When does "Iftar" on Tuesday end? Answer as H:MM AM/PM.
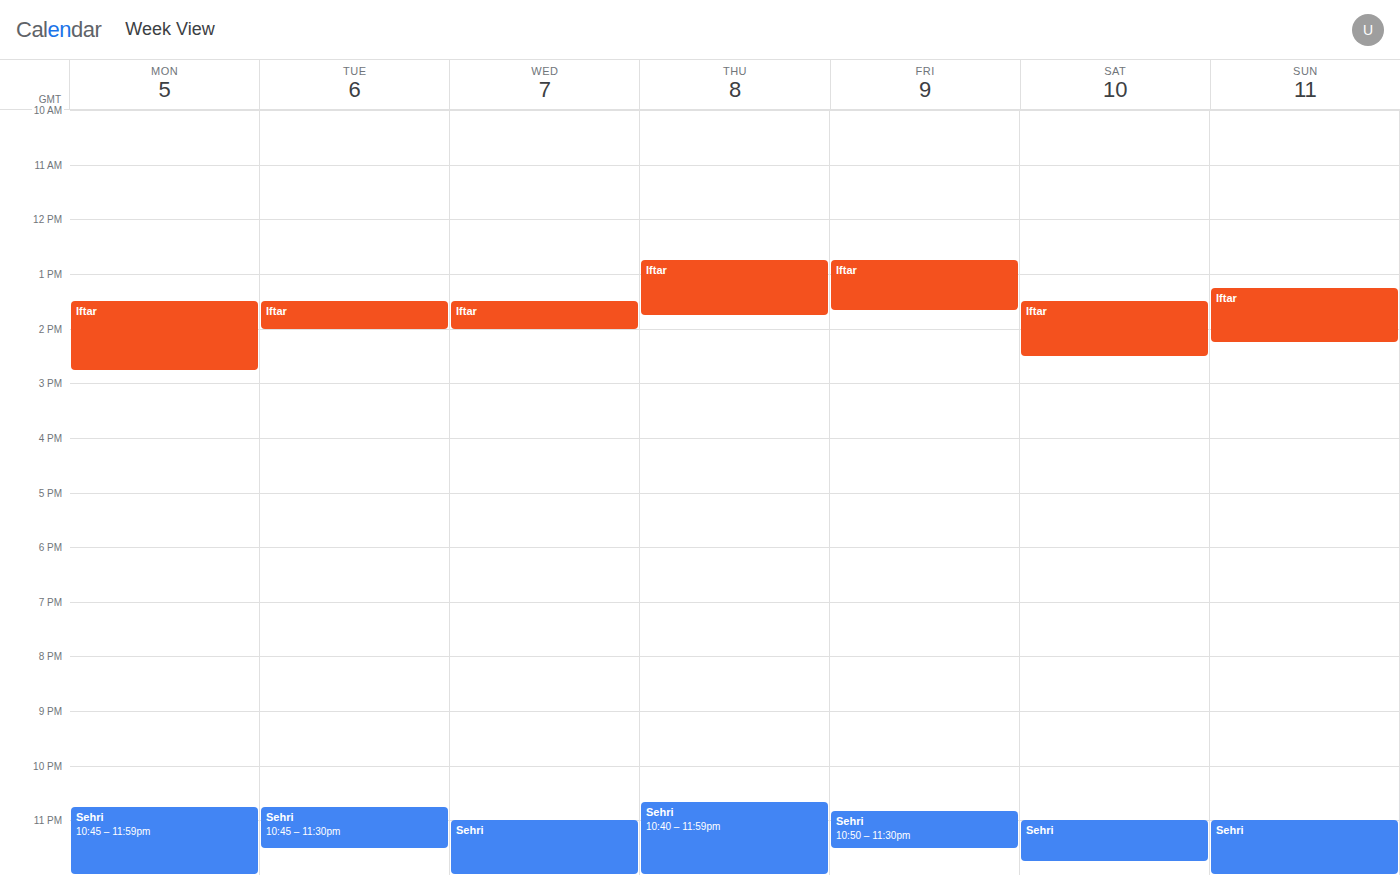
2:00 PM